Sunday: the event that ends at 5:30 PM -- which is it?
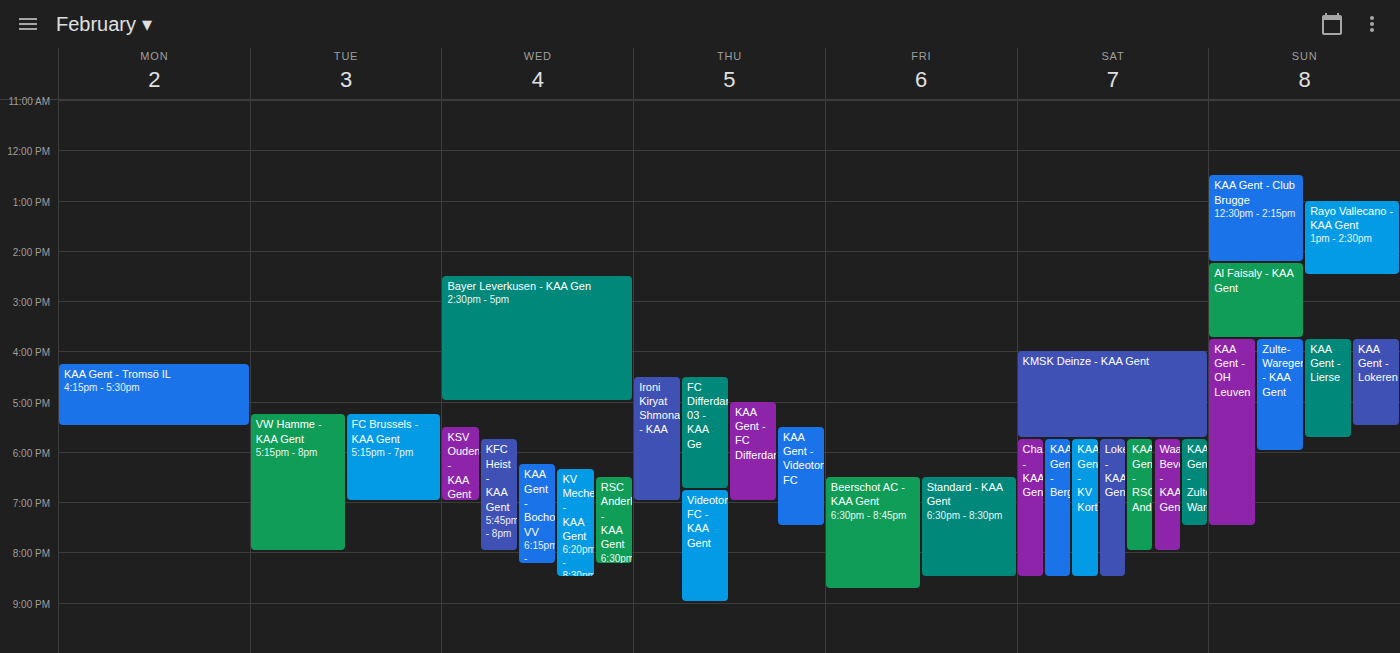
"KAA Gent - Lokeren"